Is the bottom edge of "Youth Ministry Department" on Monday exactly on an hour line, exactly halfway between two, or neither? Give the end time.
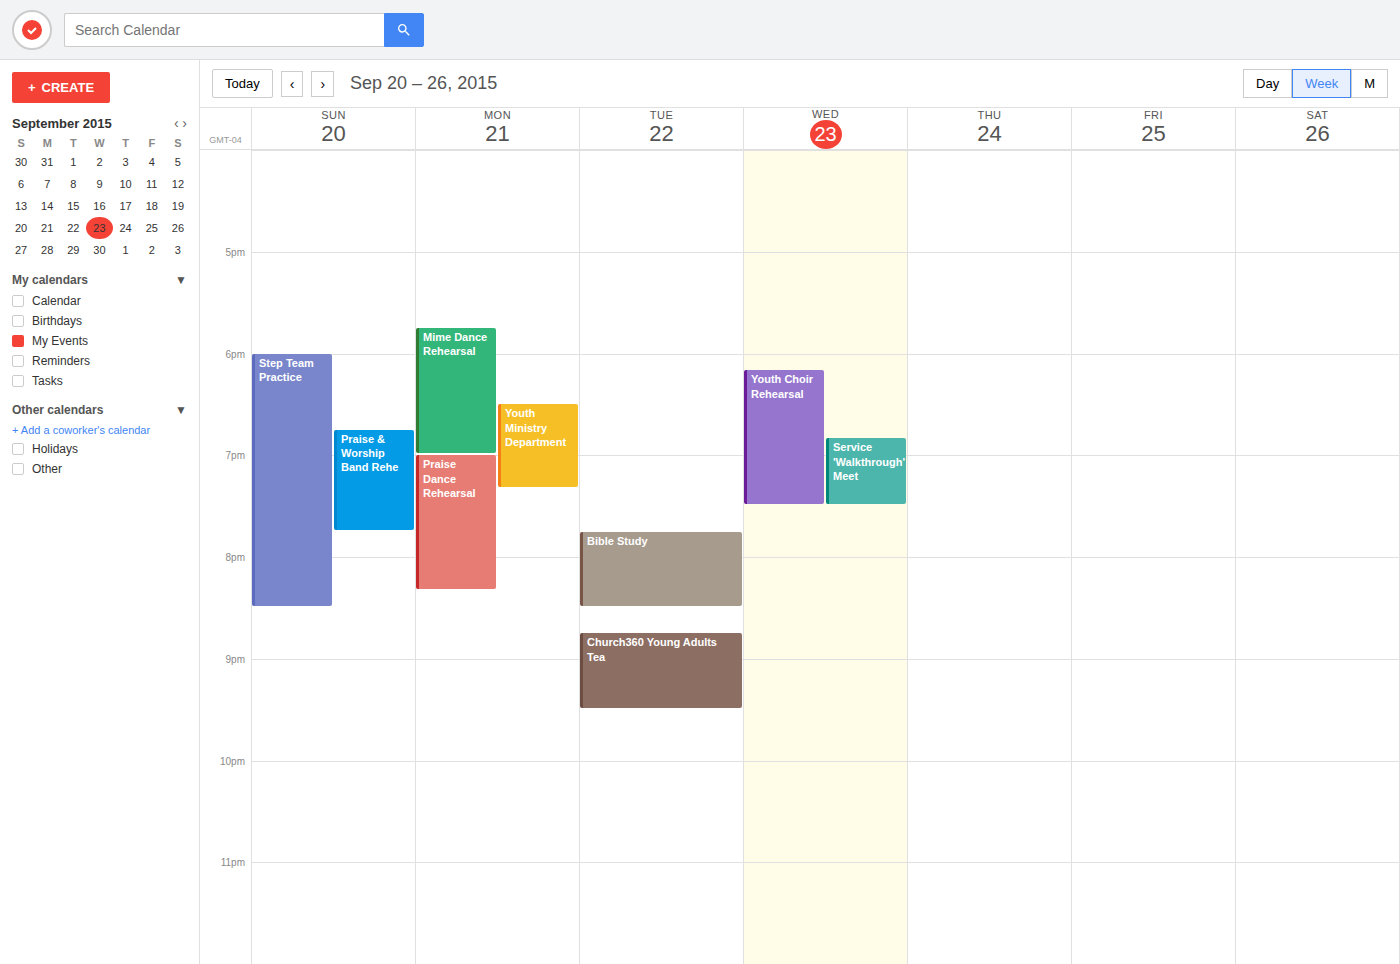
19:20 -- neither: 20 minutes below the 19:00 line and 40 minutes above the 20:00 line.